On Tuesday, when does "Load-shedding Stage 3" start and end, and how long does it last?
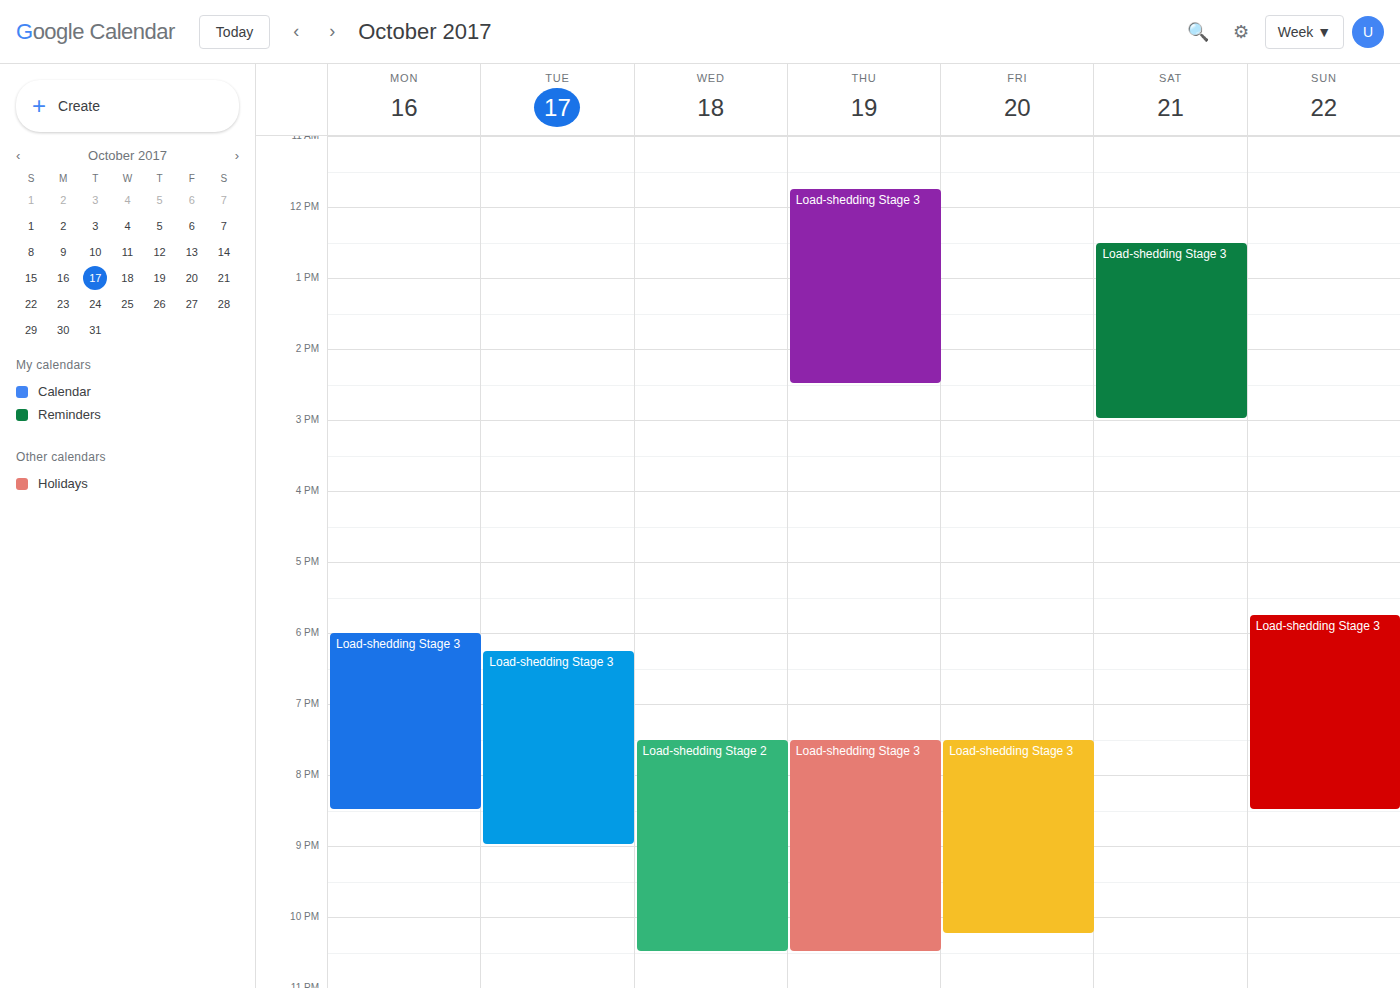
6:15 PM to 9:00 PM, 2 hours 45 minutes